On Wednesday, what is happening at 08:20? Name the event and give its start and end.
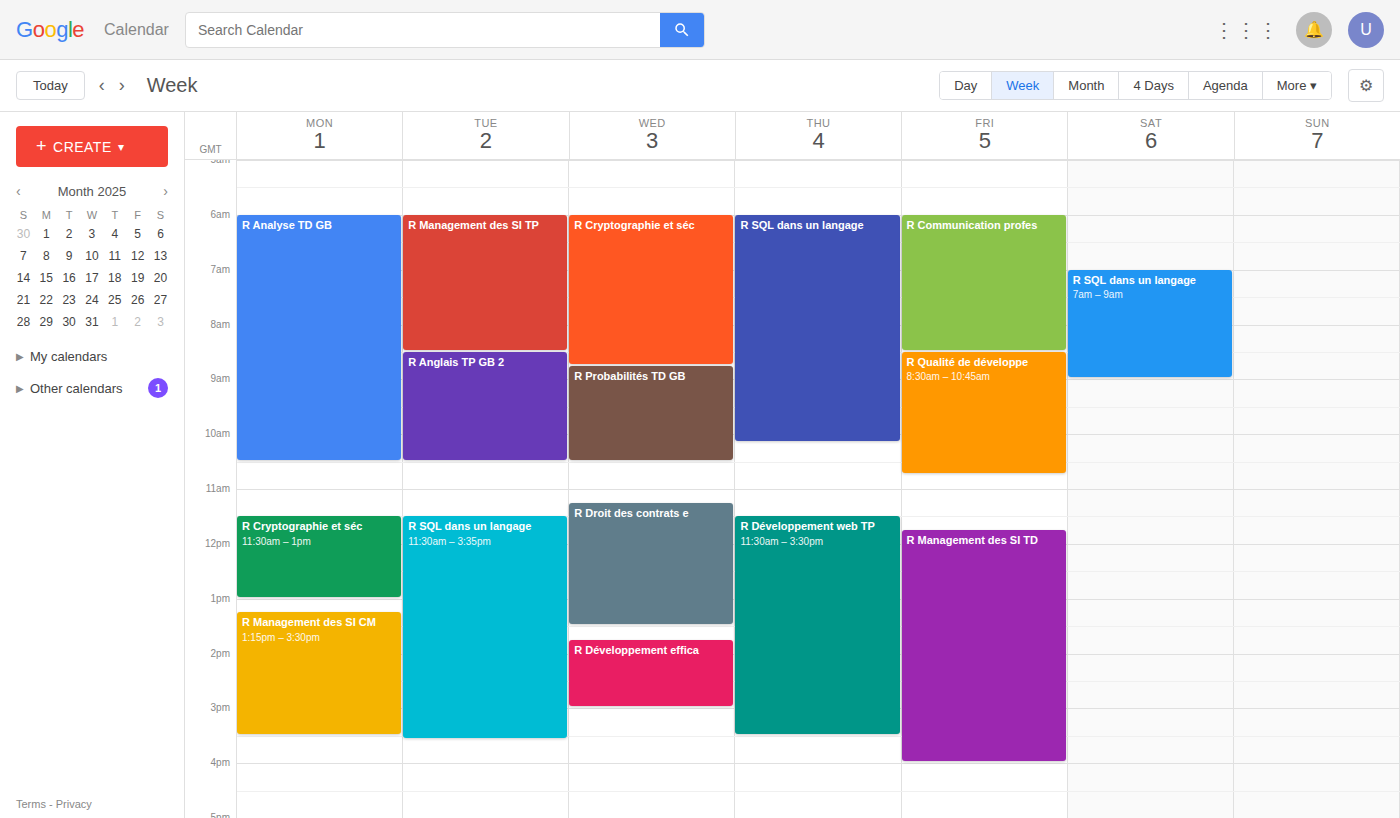
"R Cryptographie et séc", 06:00 to 08:45